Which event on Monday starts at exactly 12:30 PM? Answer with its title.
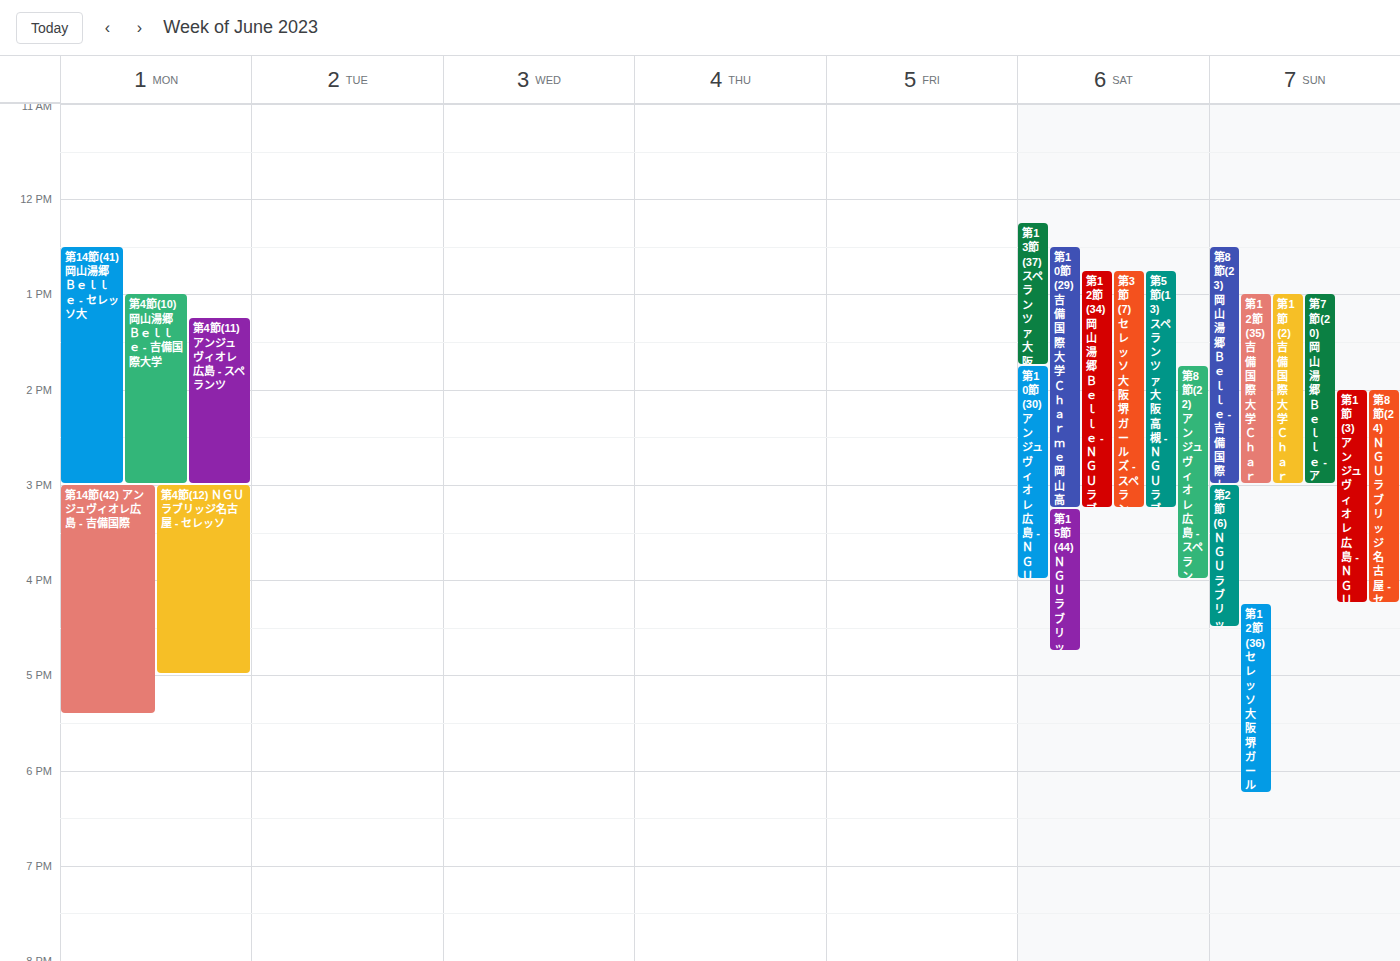
"第14節(41) 岡山湯郷Ｂｅｌｌｅ - セレッソ大"